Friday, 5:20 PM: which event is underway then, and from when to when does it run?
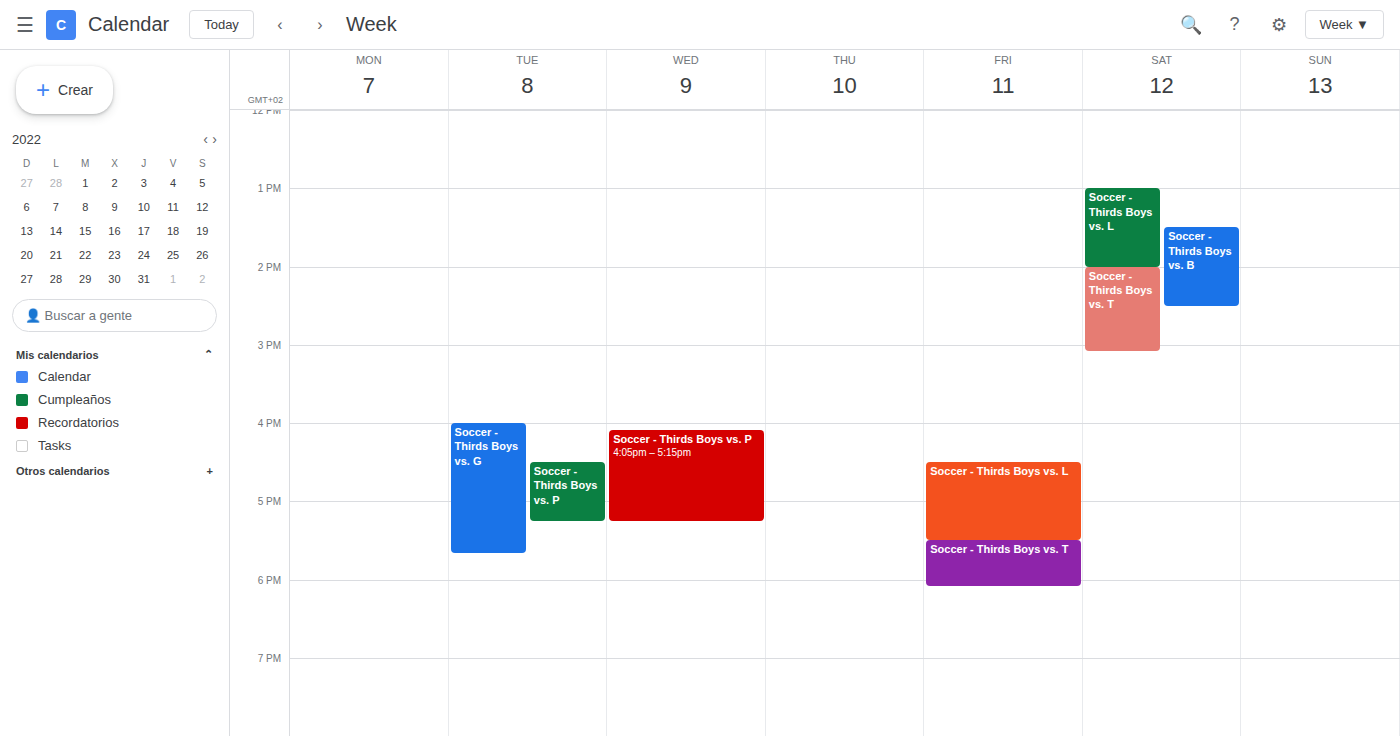
"Soccer - Thirds Boys vs. L", 4:30 PM to 5:30 PM